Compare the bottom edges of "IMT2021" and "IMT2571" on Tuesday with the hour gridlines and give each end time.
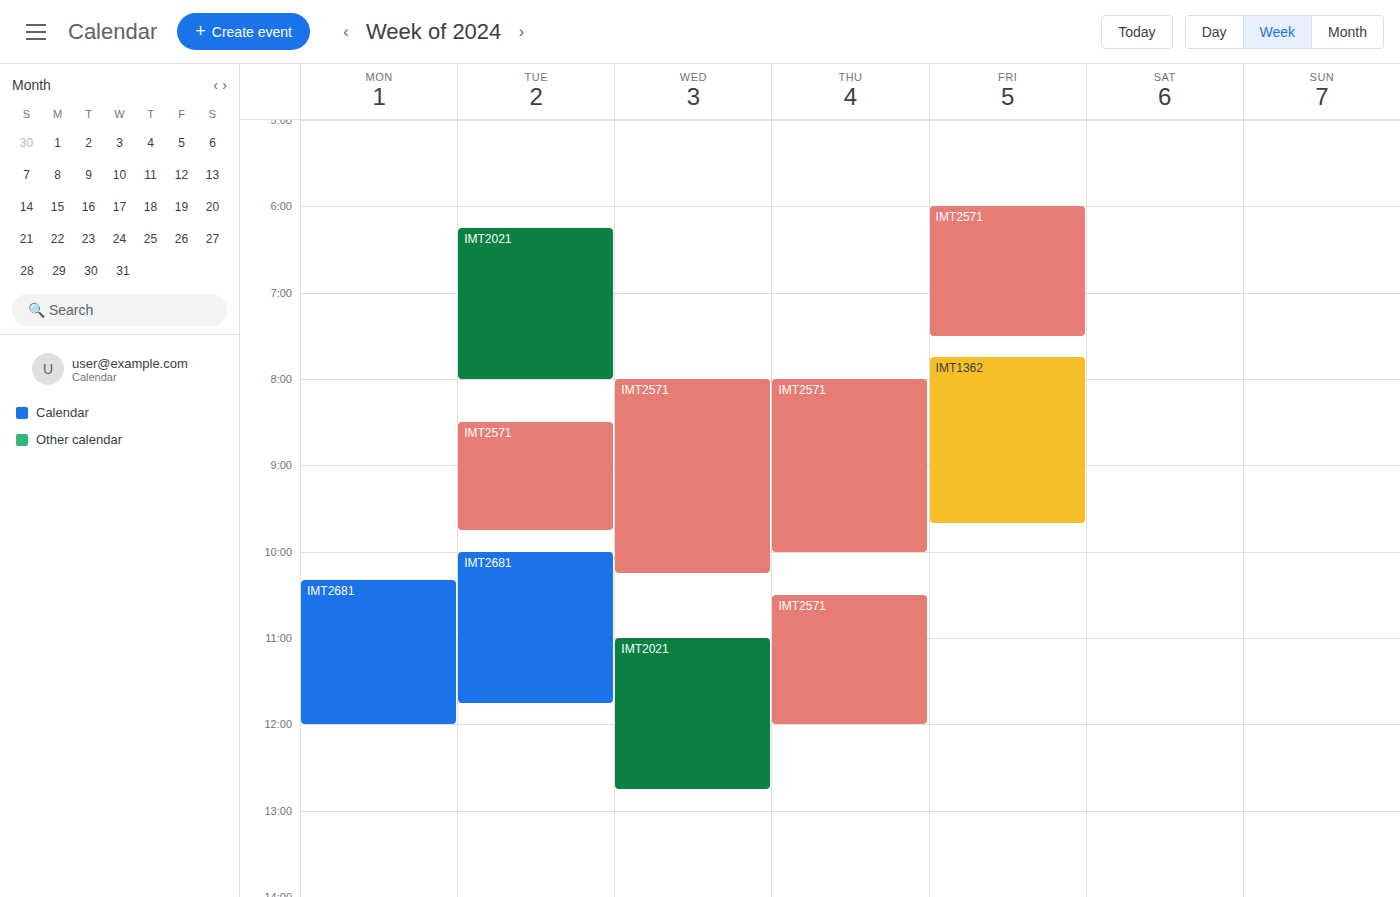
"IMT2021": 8:00 AM, exactly on the 8 AM line. "IMT2571": 9:45 AM, neither: three quarters of the way from the 9 AM line to the 10 AM line.